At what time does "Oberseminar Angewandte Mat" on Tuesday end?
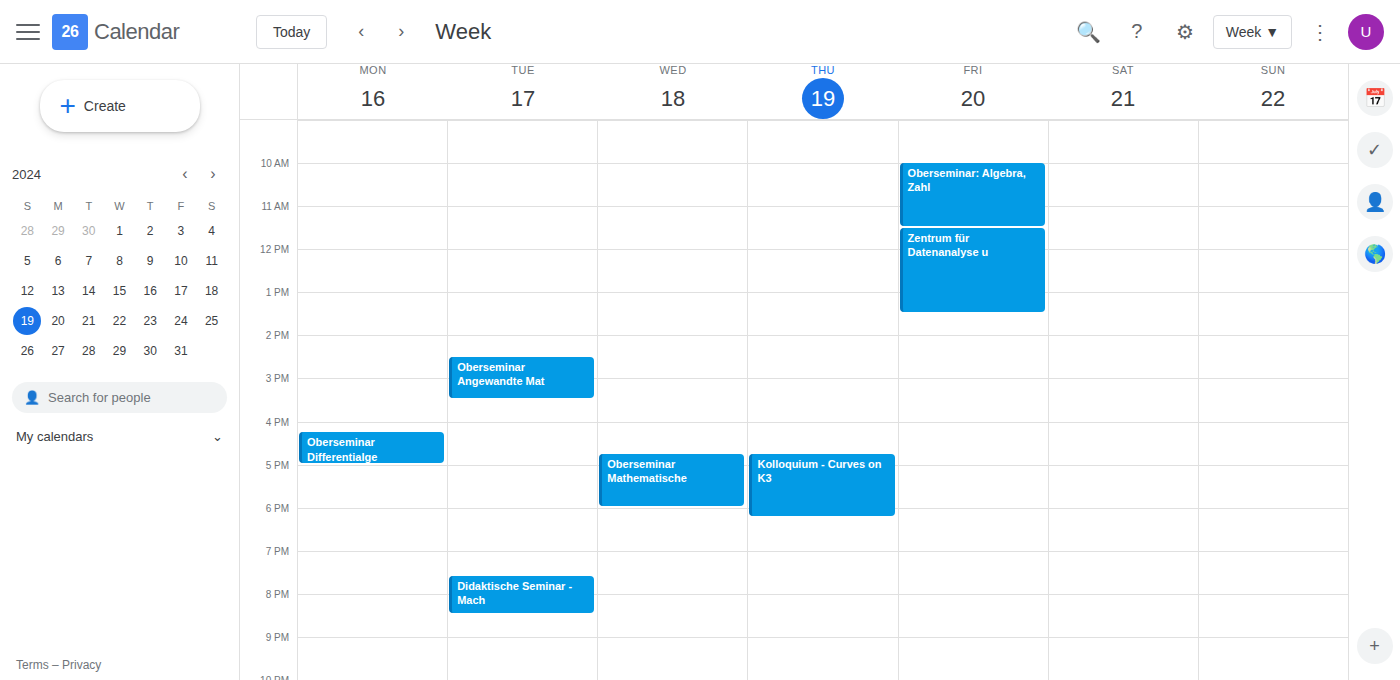
3:30 PM